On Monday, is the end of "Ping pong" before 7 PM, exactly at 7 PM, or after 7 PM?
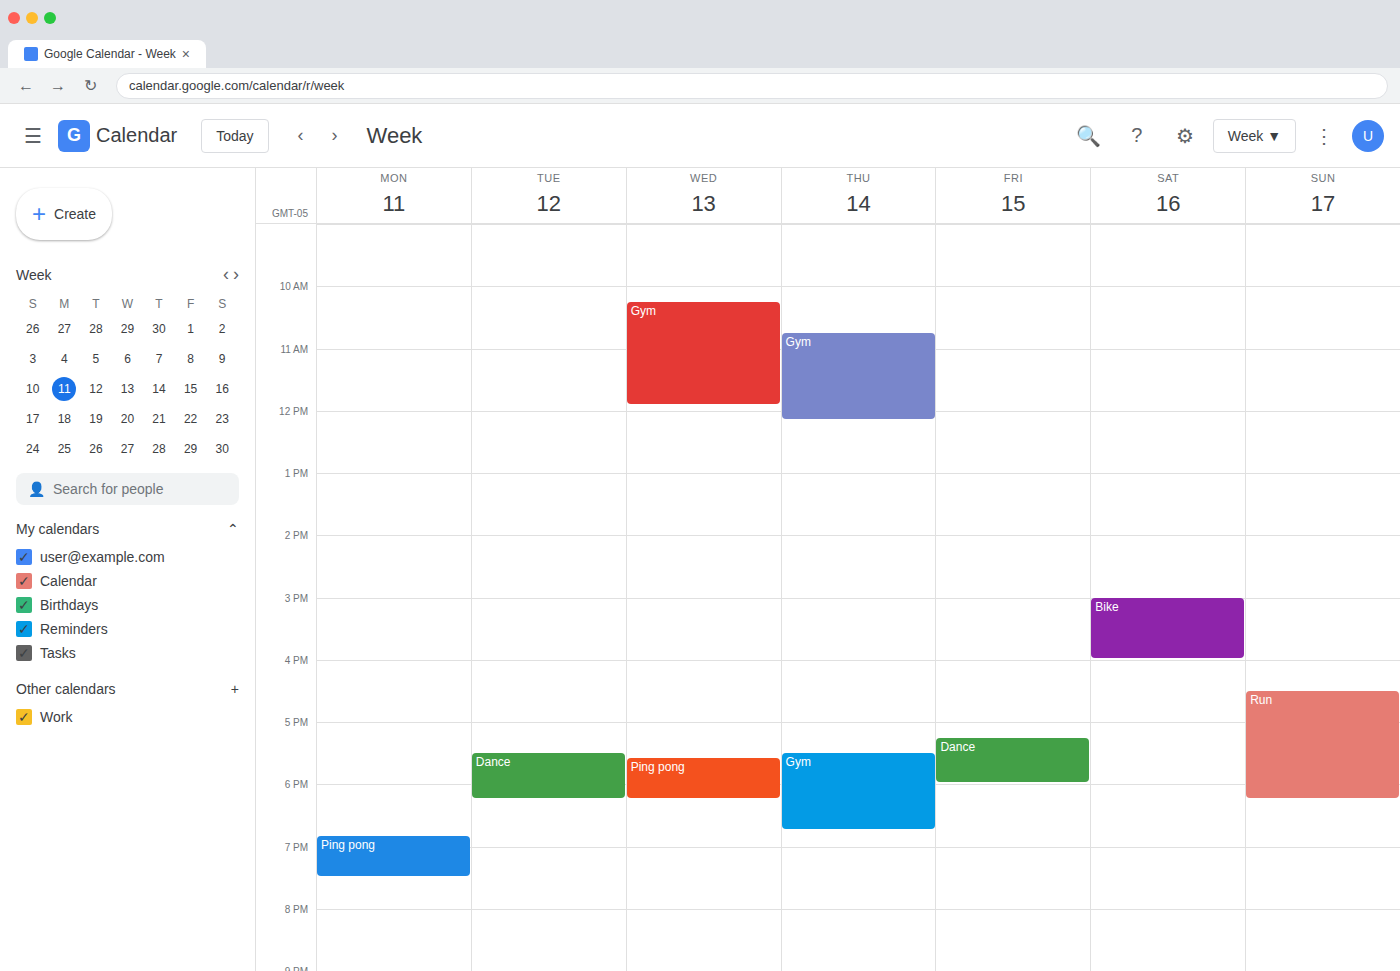
7:30 PM -- after 7 PM, 30 minutes below the 7 PM line.